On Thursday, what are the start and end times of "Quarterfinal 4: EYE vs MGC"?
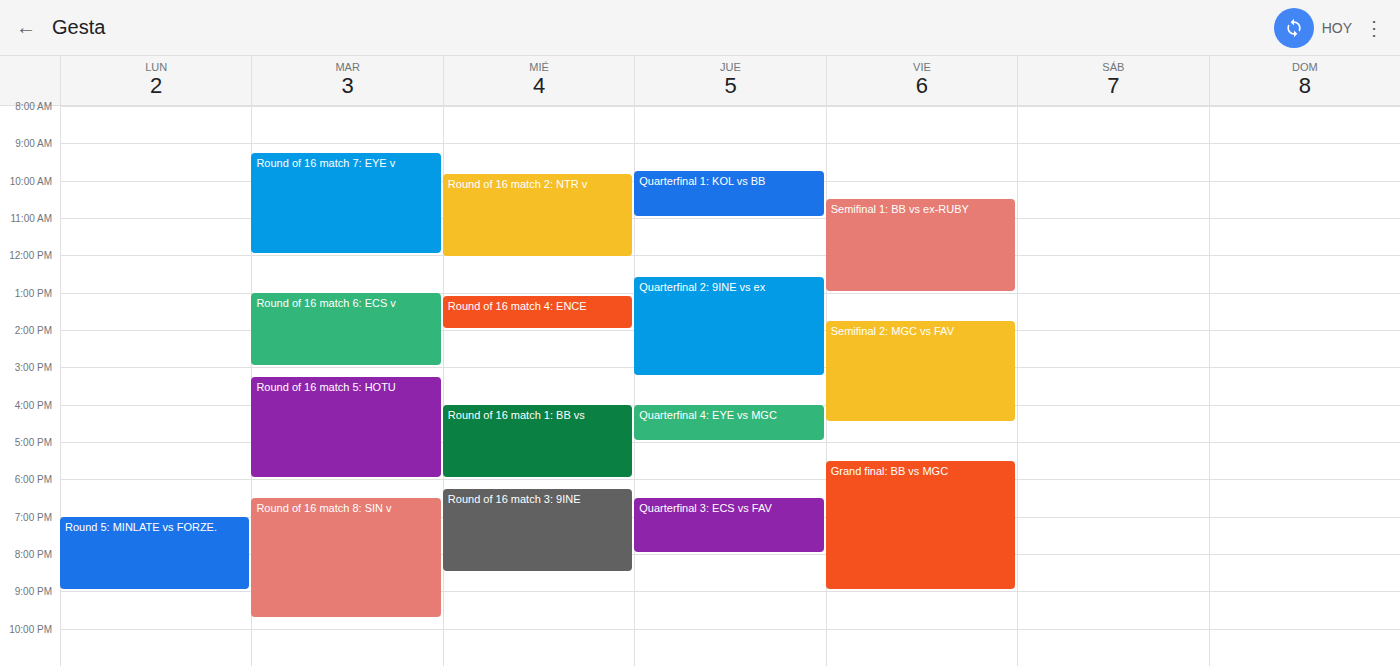
4:00 PM to 5:00 PM